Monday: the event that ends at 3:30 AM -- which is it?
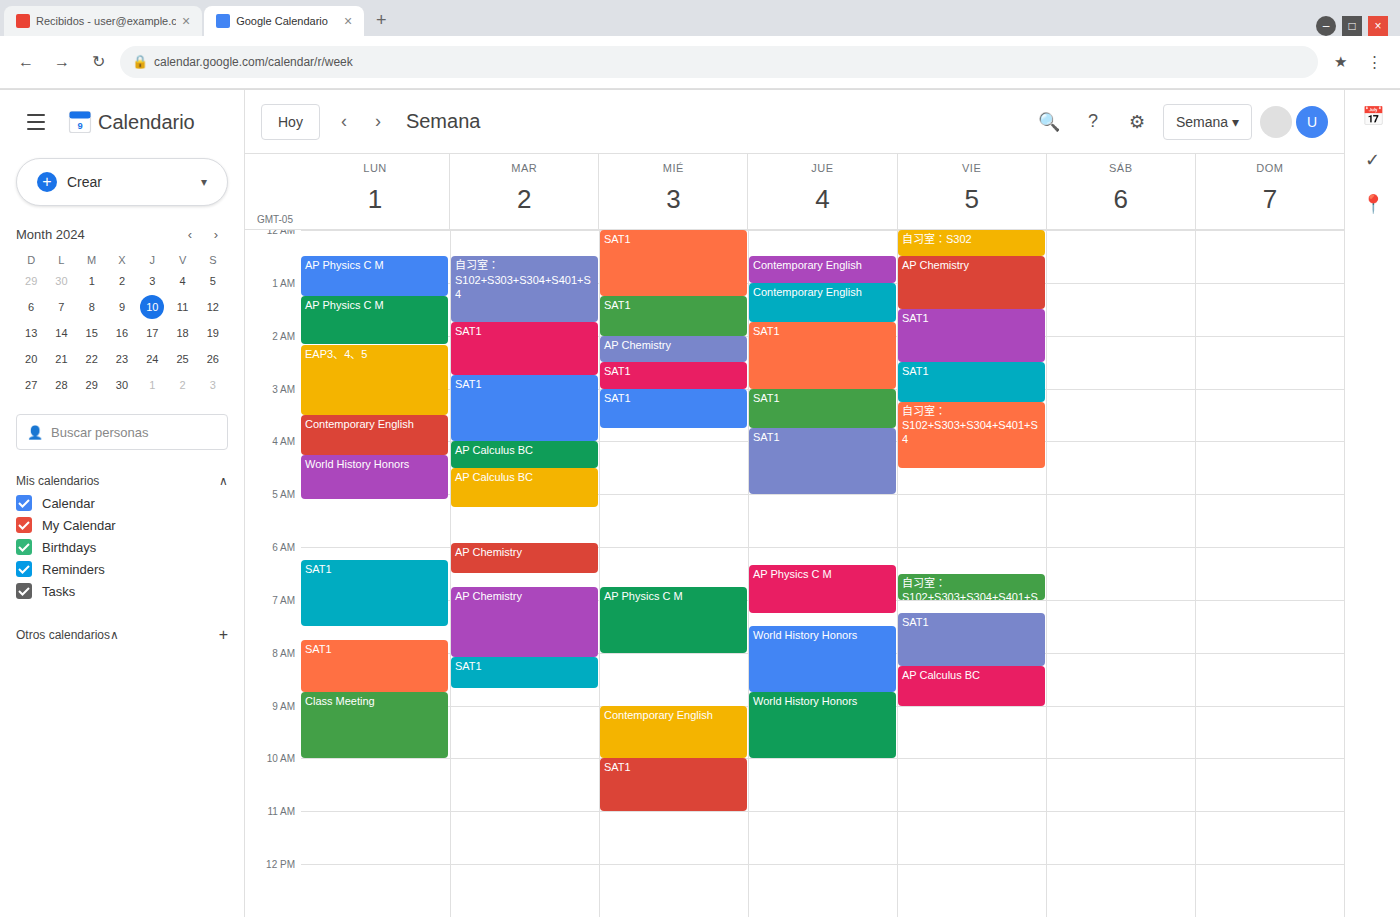
"EAP3、4、5"